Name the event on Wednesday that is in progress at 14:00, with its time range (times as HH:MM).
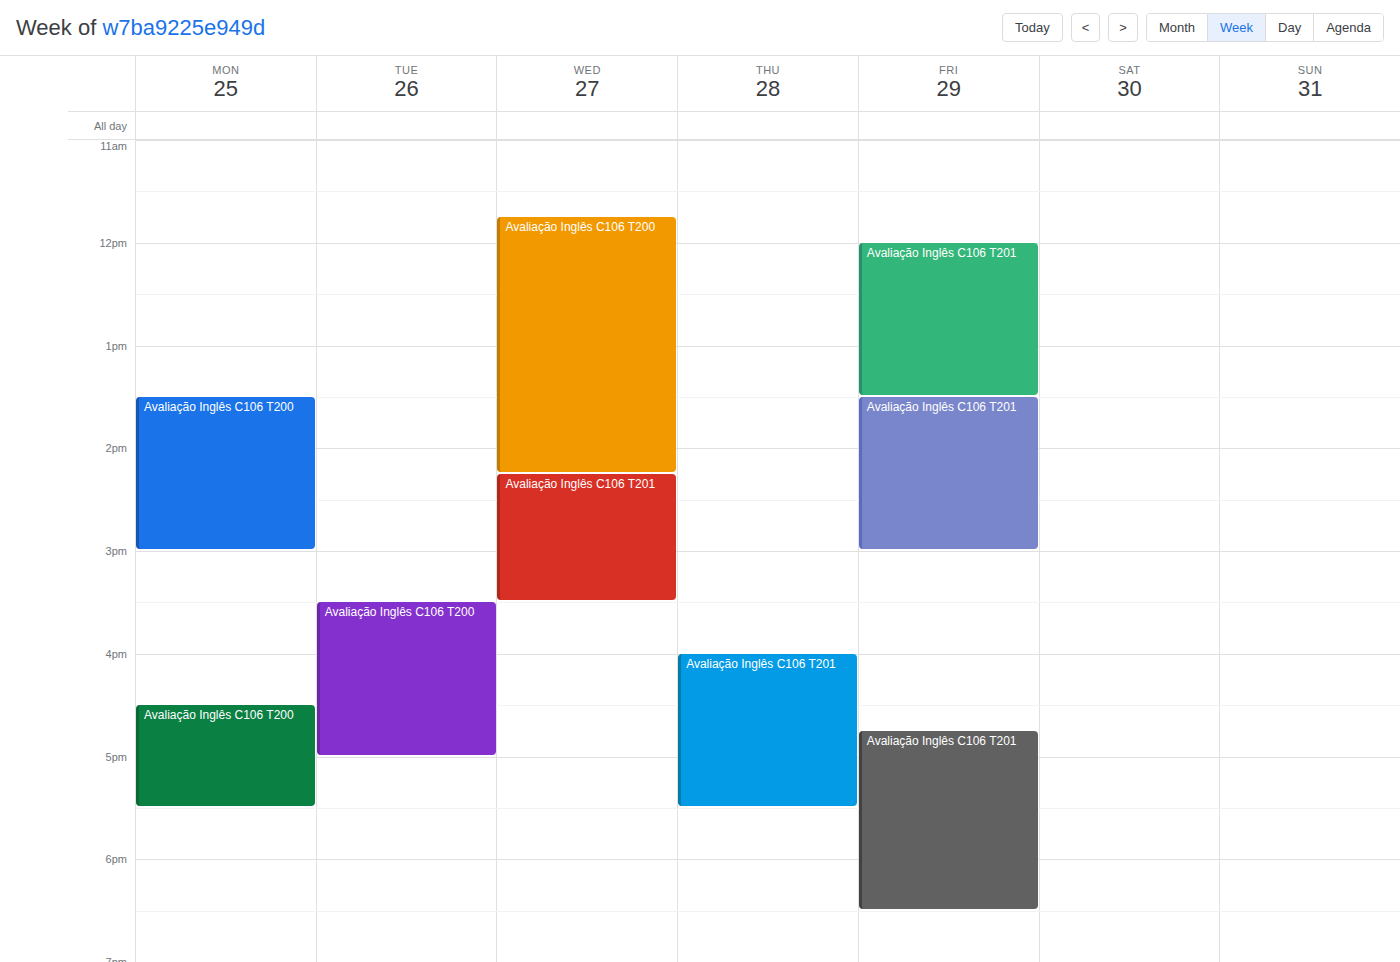
"Avaliação Inglês C106 T200", 11:45 to 14:15